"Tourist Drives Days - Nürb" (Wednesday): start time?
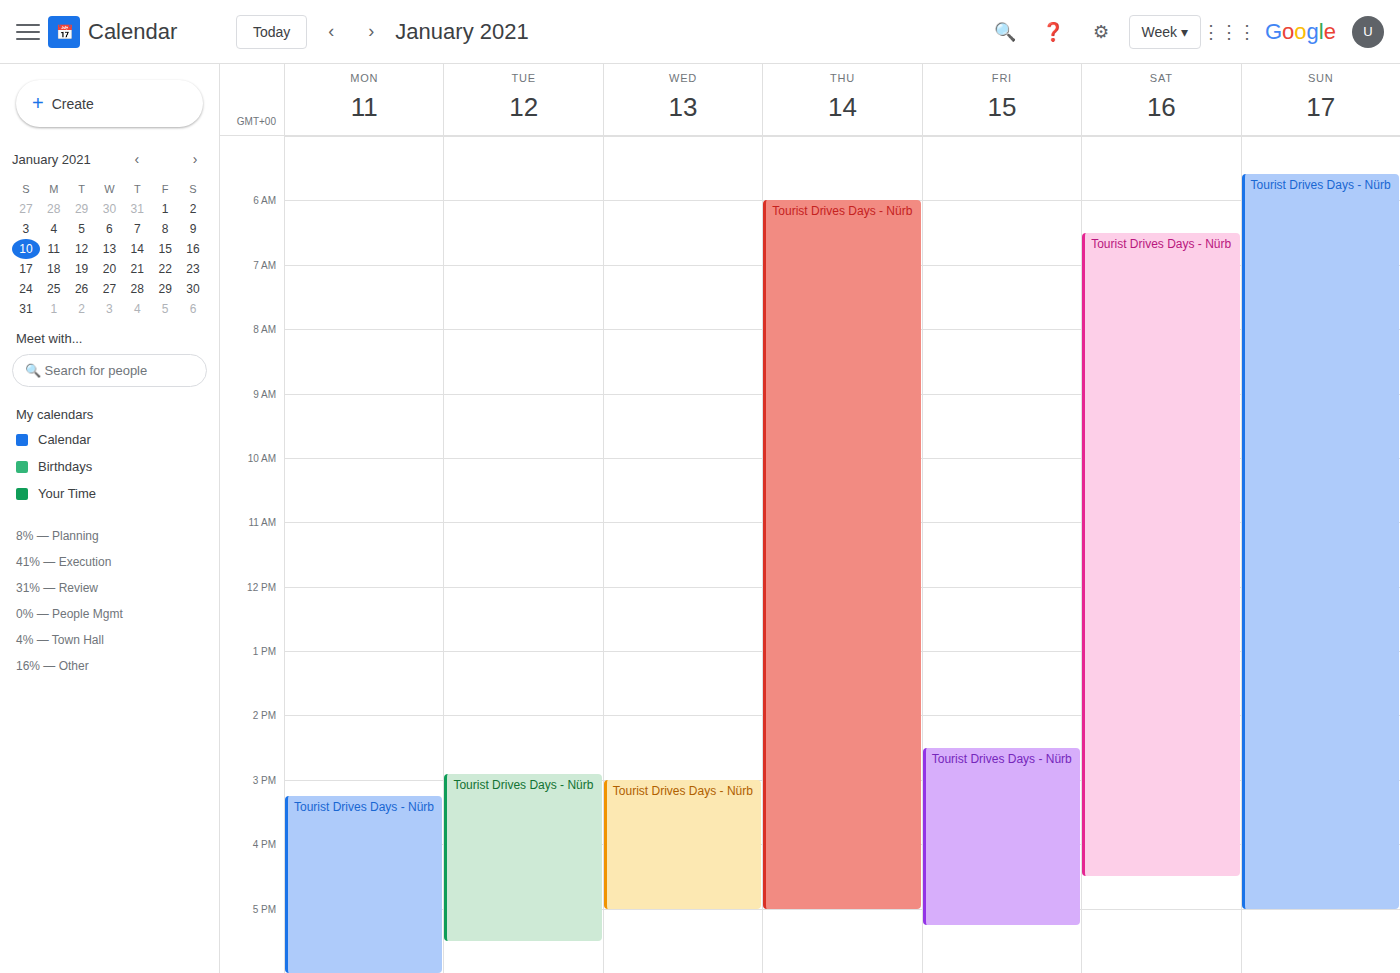
15:00